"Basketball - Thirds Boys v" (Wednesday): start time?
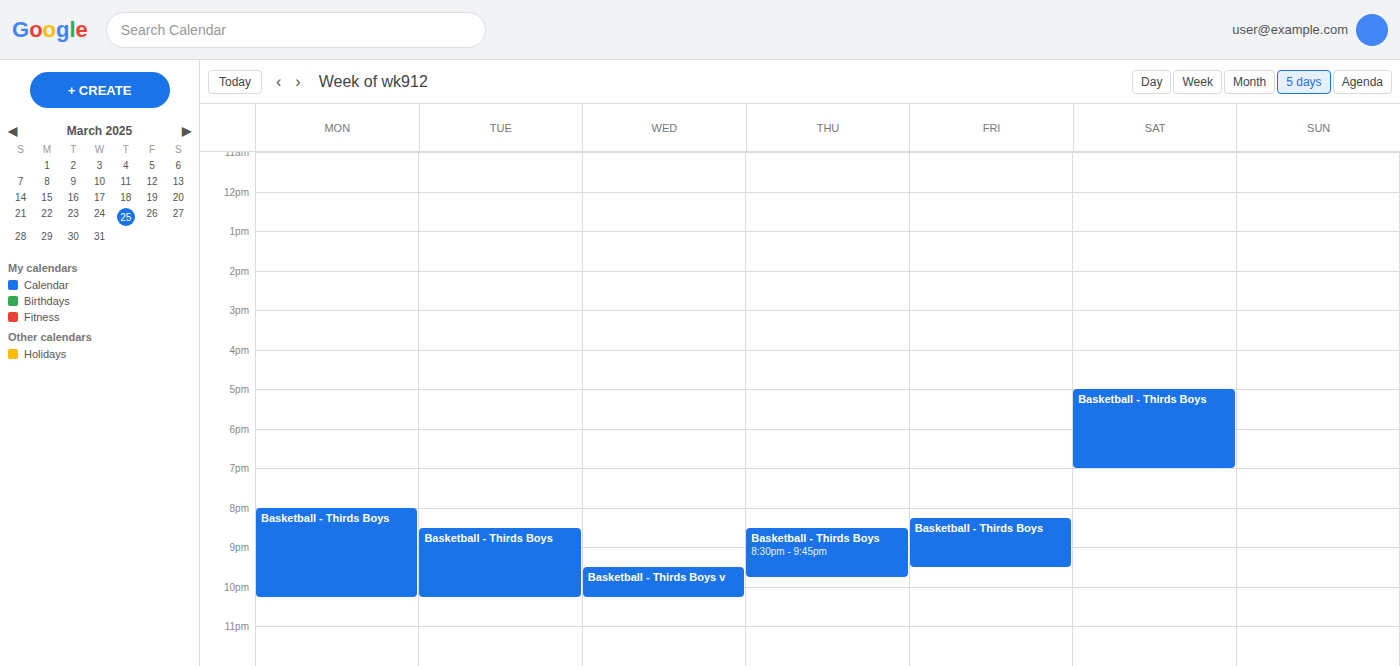
9:30 PM